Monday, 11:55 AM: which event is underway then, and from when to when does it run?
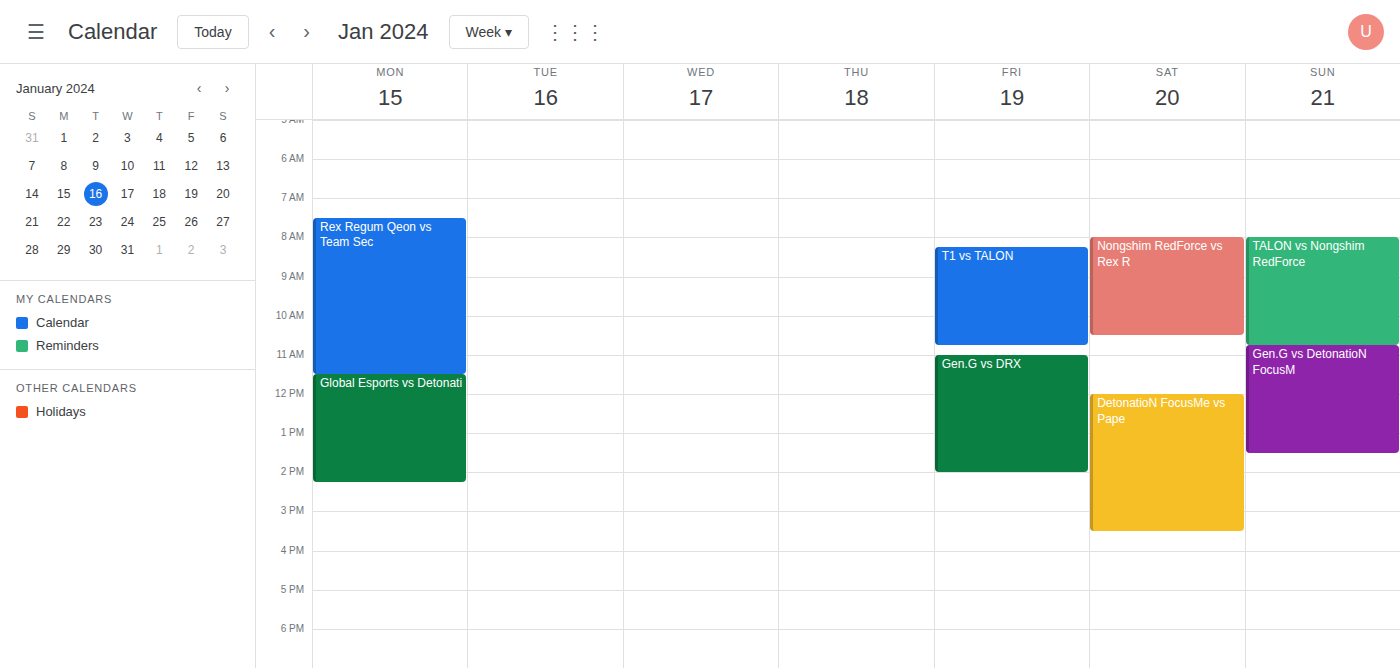
"Global Esports vs Detonati", 11:30 AM to 2:15 PM